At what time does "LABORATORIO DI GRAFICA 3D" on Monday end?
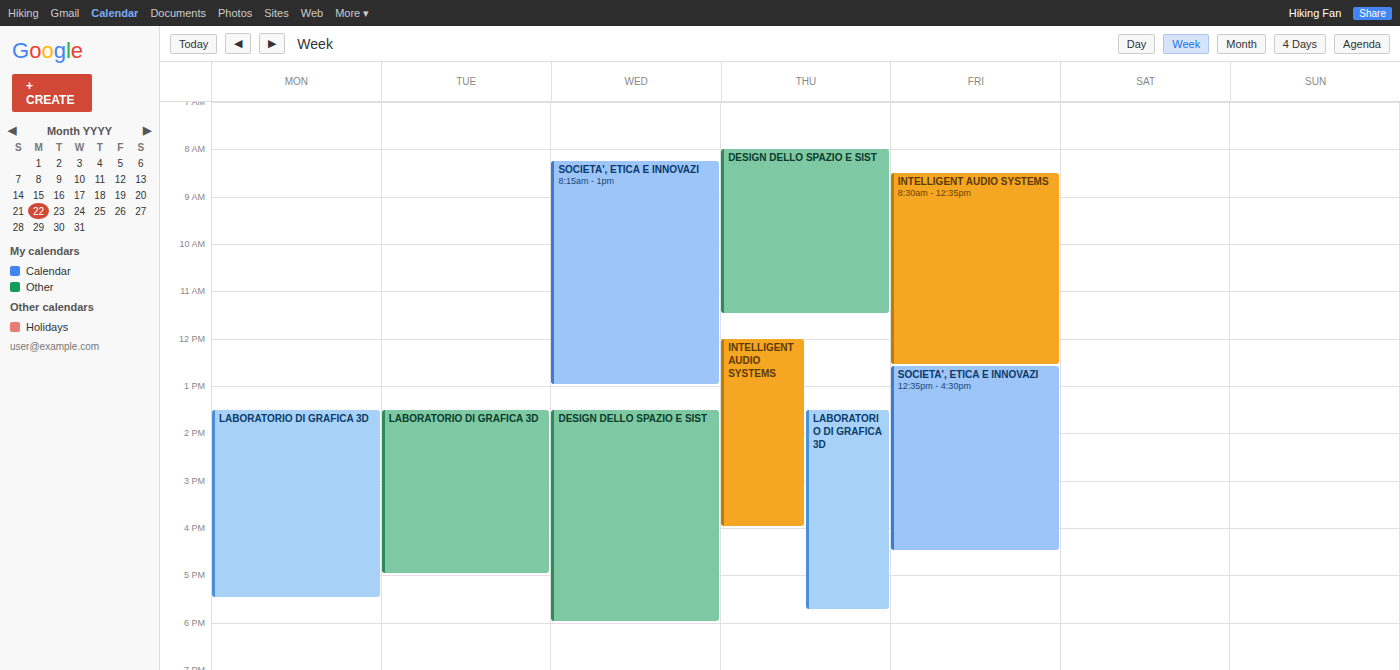
17:30